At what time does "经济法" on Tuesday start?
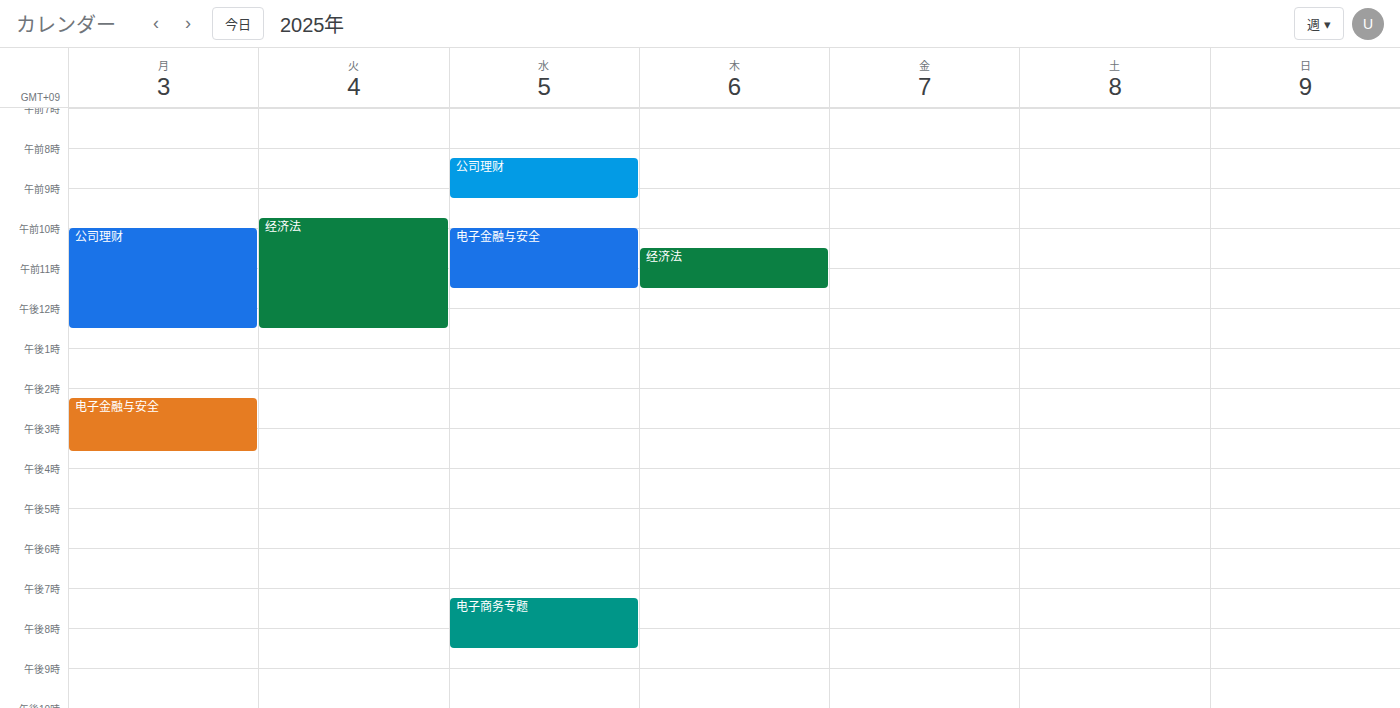
9:45 AM